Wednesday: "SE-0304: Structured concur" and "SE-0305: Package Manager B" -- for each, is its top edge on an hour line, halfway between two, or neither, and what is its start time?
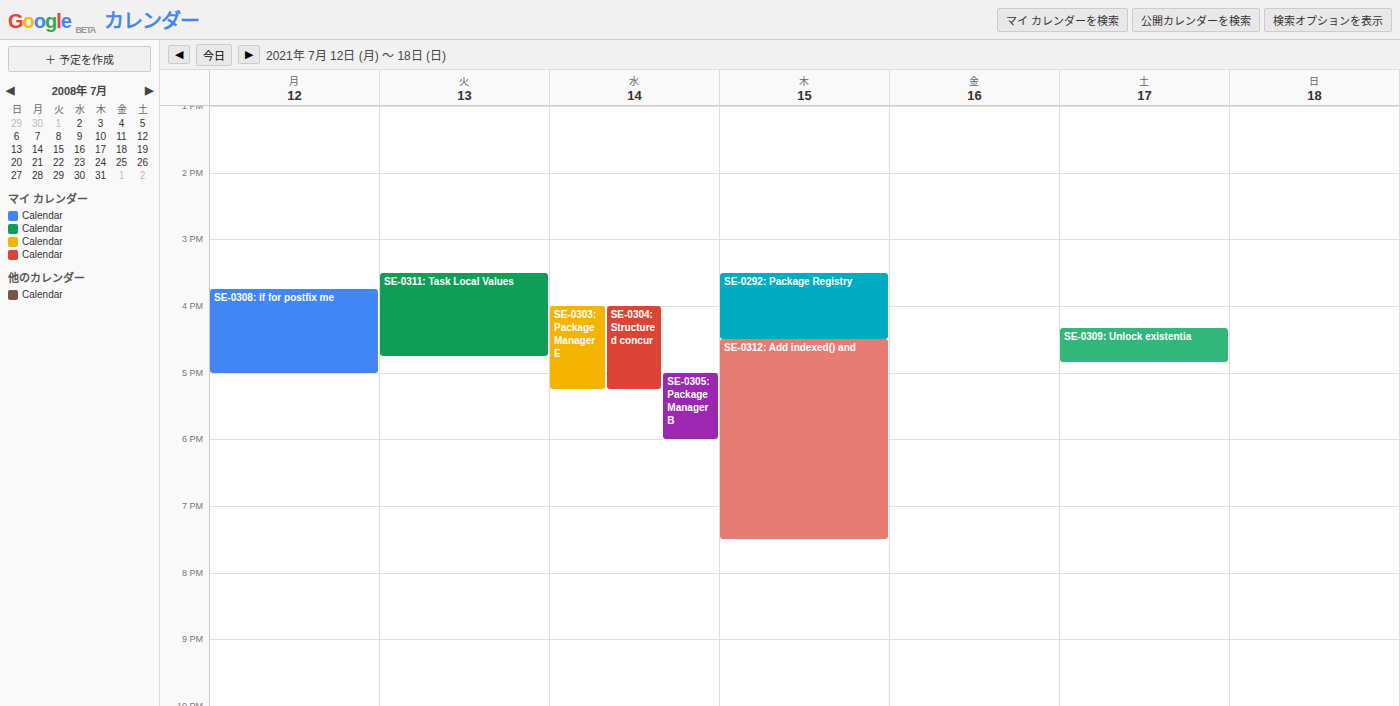
"SE-0304: Structured concur": 4:00 PM, exactly on the 4 PM line. "SE-0305: Package Manager B": 5:00 PM, exactly on the 5 PM line.